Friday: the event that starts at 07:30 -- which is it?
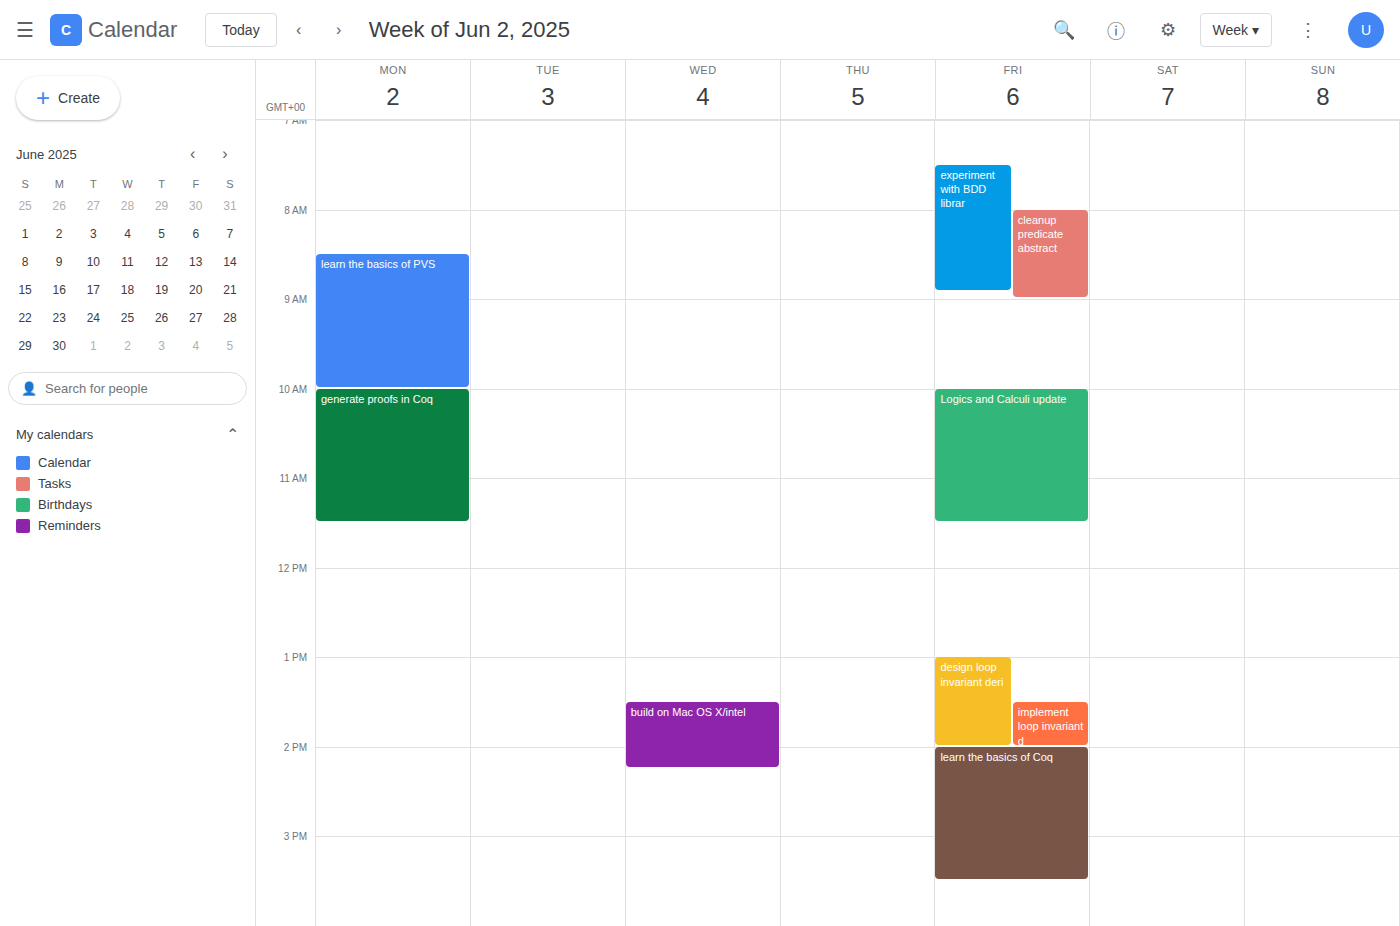
"experiment with BDD librar"